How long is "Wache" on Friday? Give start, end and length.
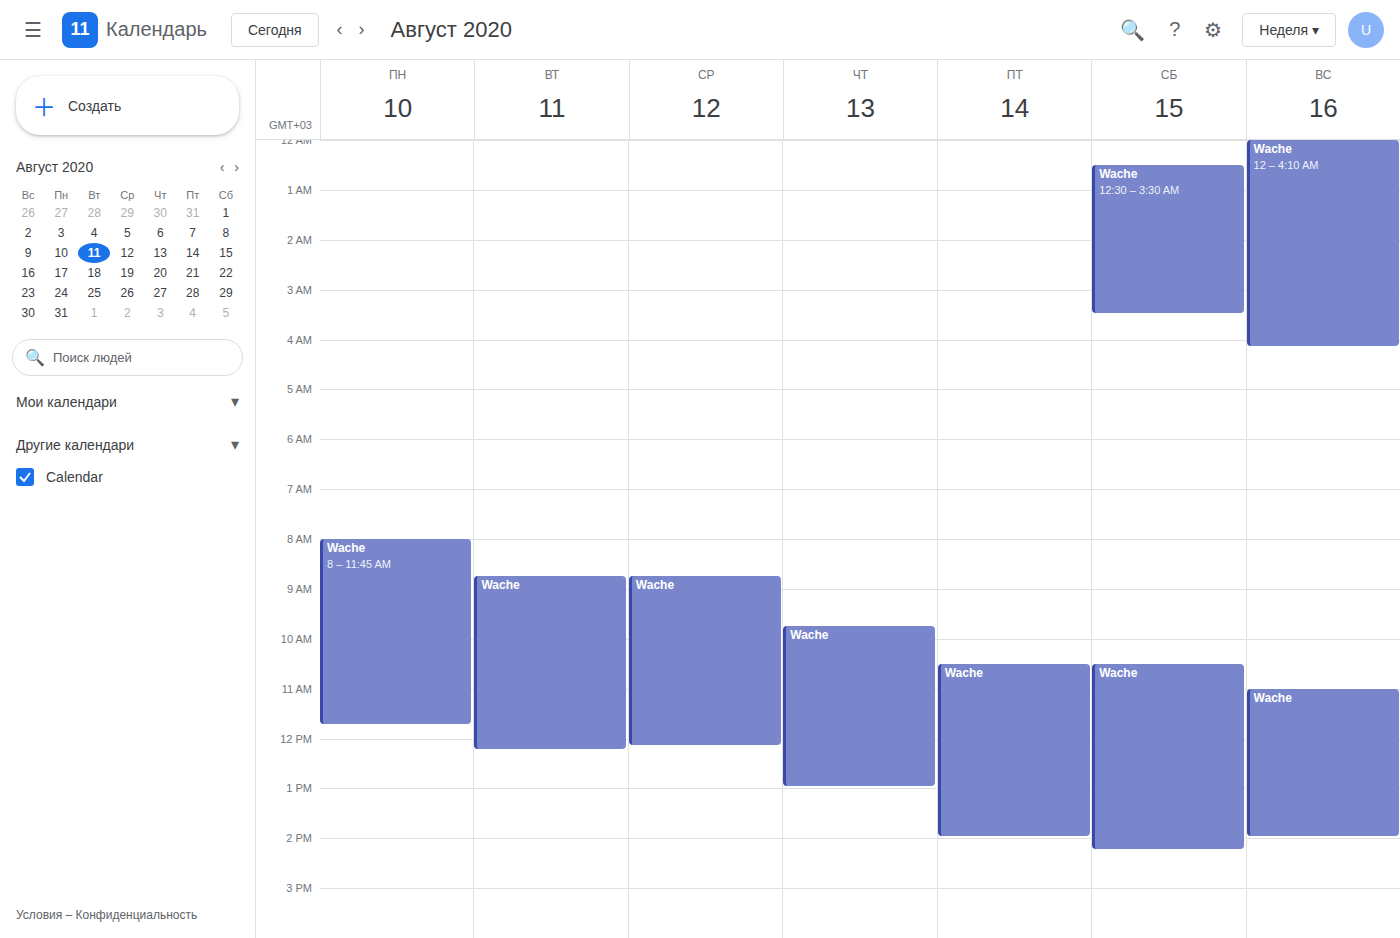
10:30 AM to 2:00 PM, 3 hours 30 minutes